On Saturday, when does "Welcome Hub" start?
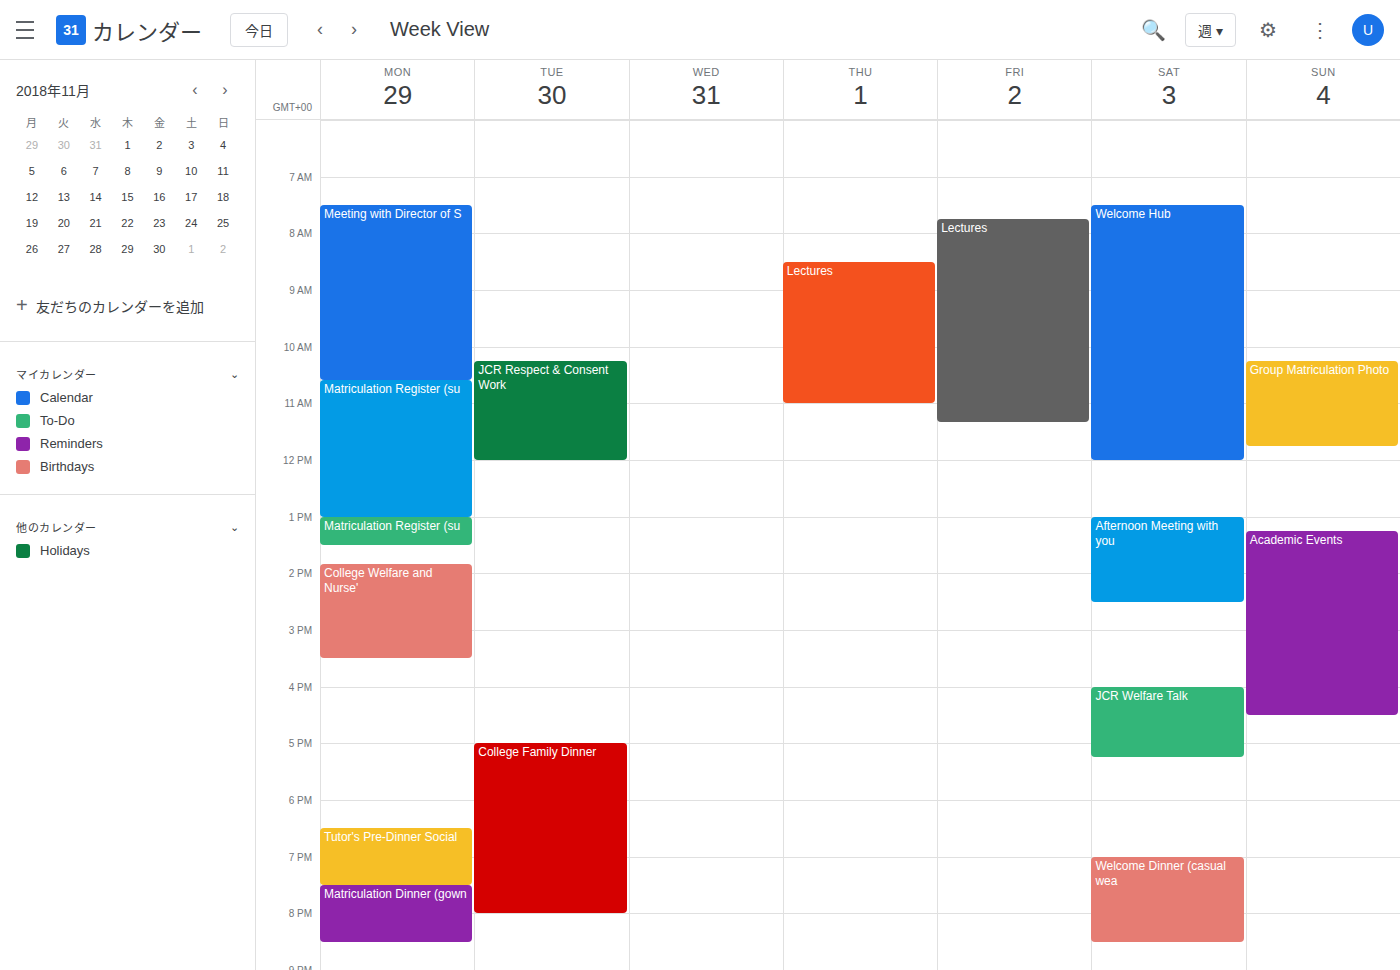
7:30 AM